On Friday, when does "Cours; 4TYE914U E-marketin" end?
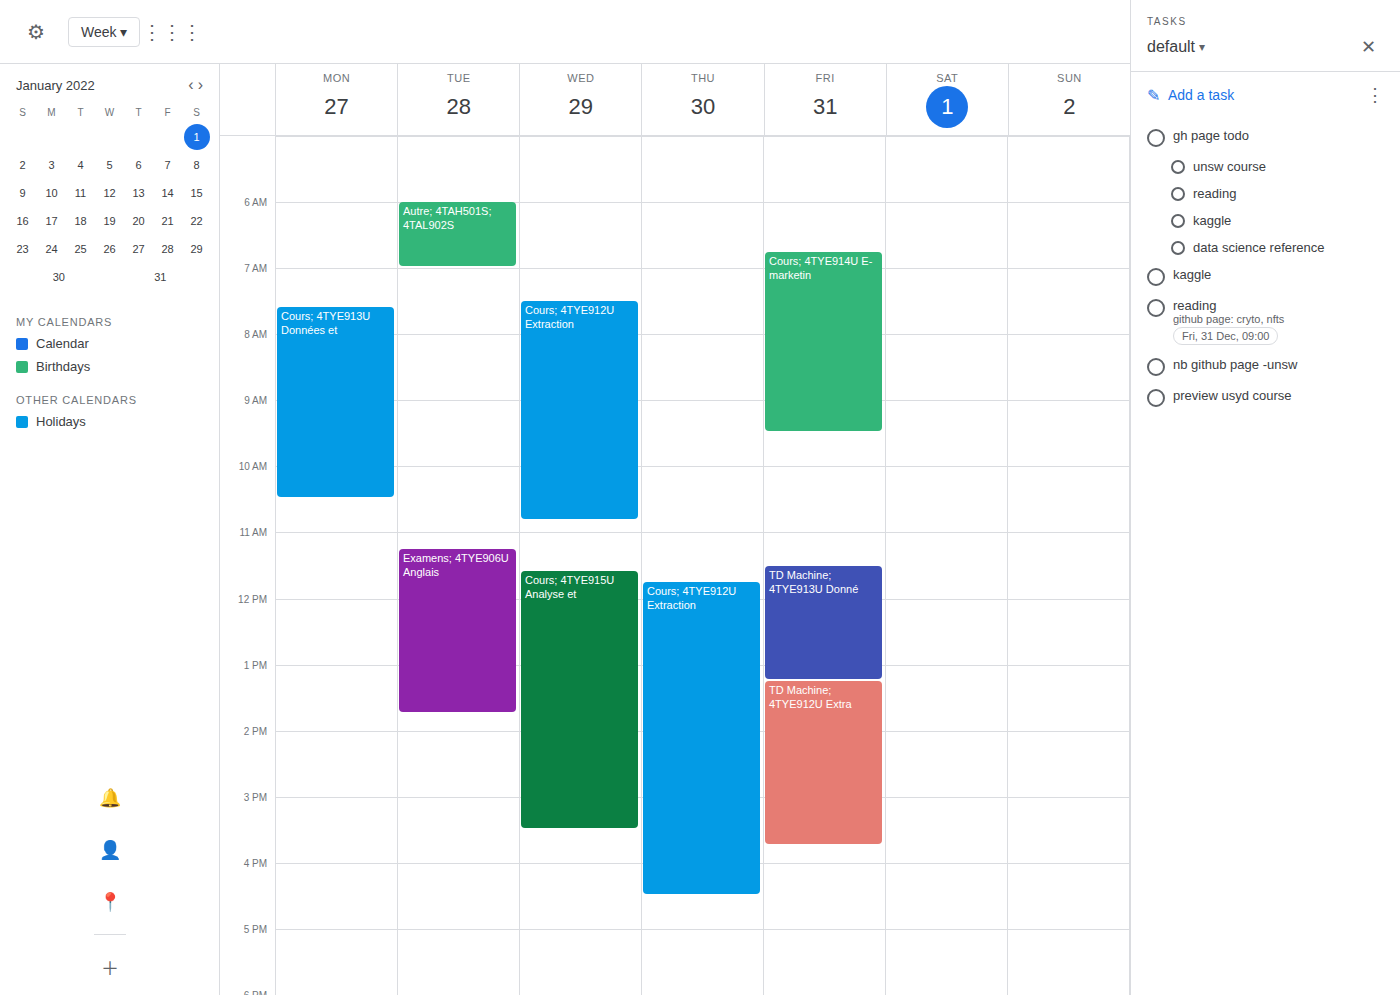
9:30 AM